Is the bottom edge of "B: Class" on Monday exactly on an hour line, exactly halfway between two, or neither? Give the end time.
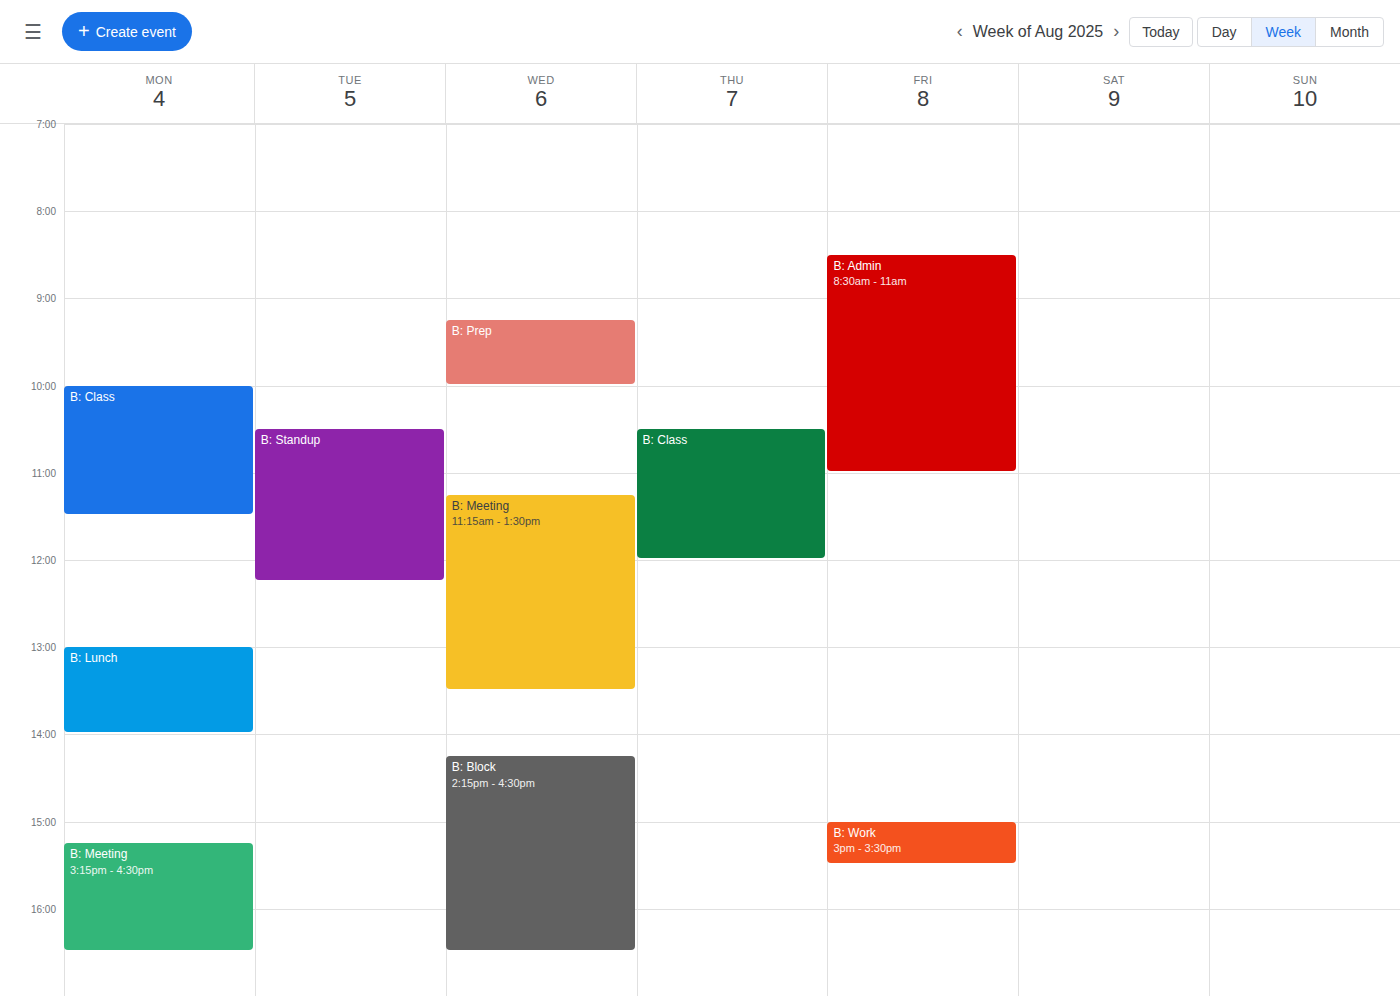
11:30 AM -- halfway between the 11 AM and 12 PM lines.